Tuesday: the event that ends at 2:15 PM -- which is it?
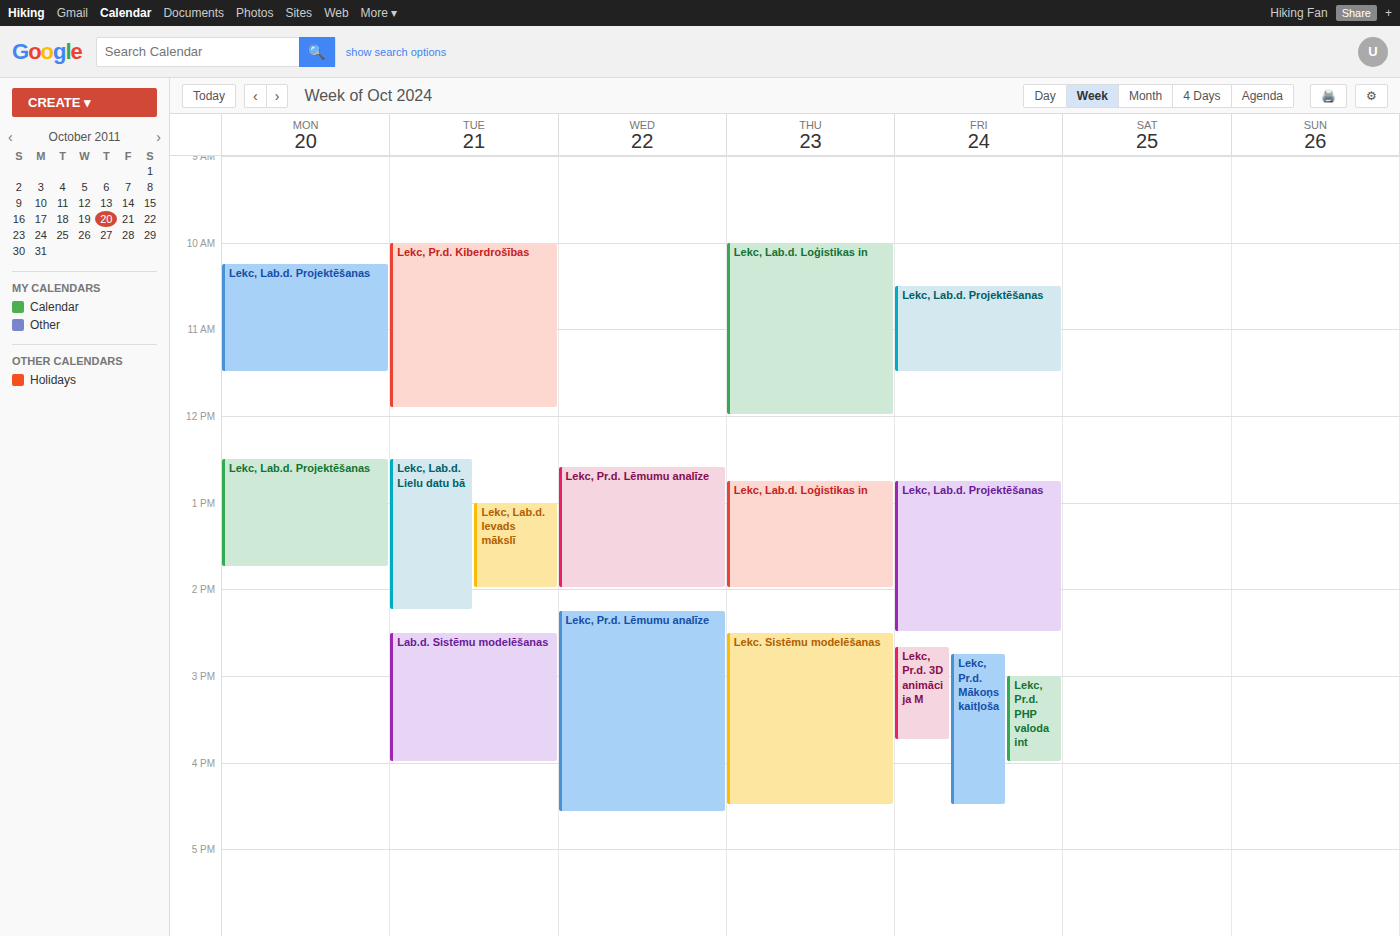
"Lekc, Lab.d. Lielu datu bā"